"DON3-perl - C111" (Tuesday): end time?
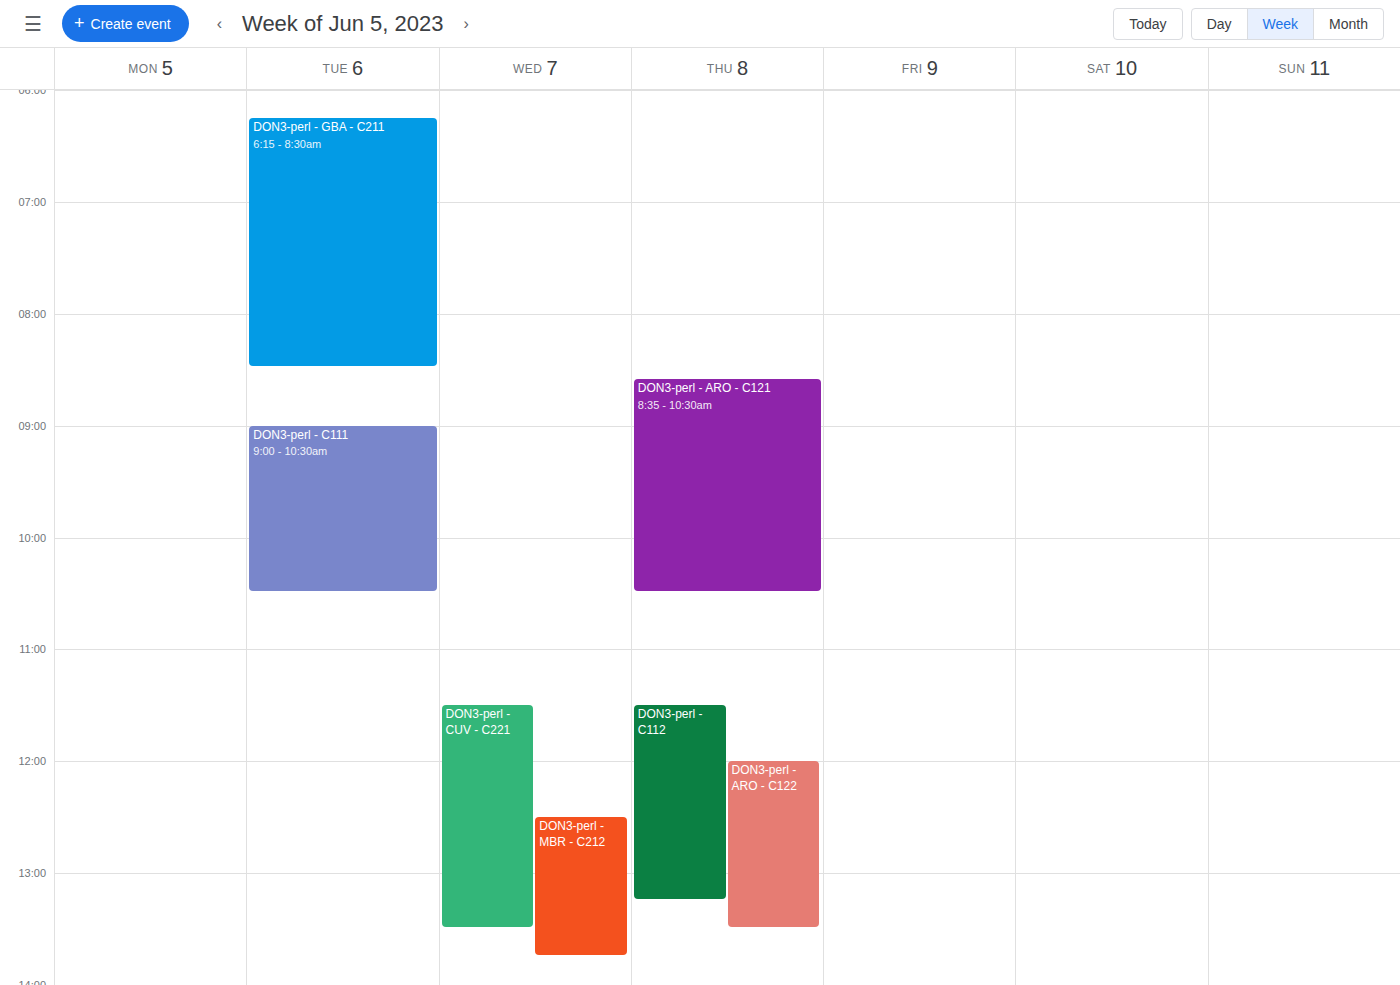
10:30 AM